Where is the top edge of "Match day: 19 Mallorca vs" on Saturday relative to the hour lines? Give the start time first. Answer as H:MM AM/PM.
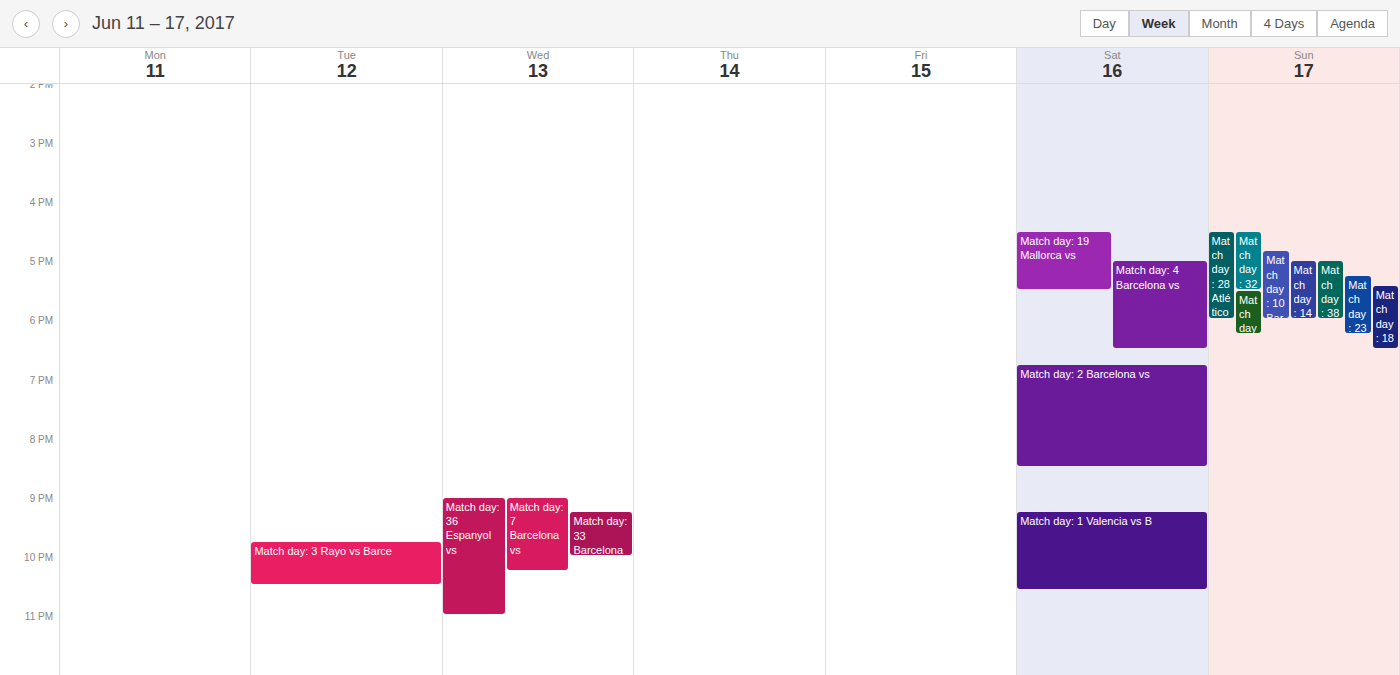
4:30 PM -- halfway between the 4 PM and 5 PM lines.